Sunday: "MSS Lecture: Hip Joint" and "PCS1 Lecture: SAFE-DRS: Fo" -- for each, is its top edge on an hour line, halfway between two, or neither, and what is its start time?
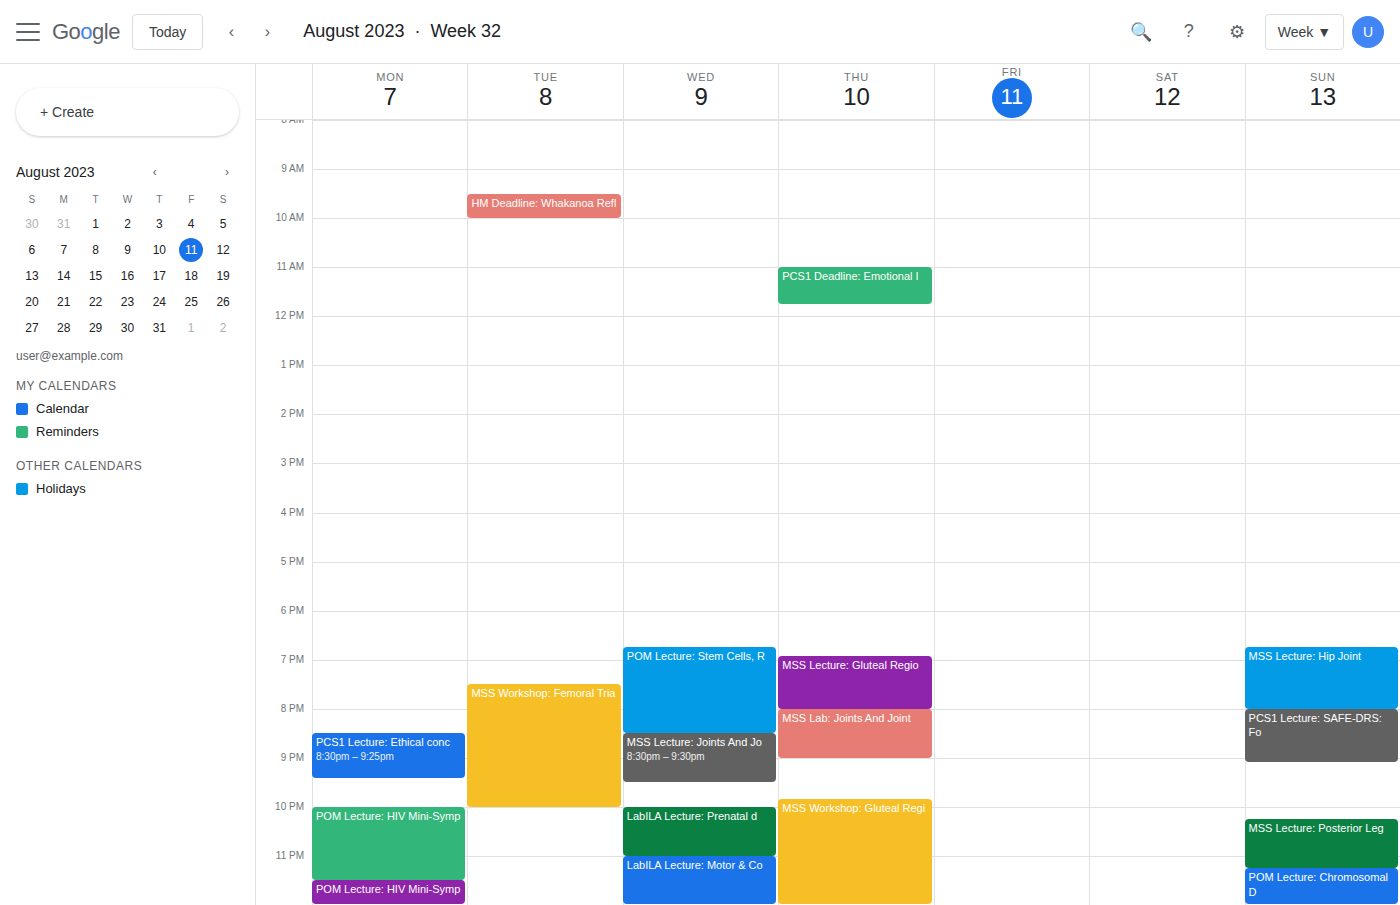
"MSS Lecture: Hip Joint": 6:45 PM, neither: three quarters of the way from the 6 PM line to the 7 PM line. "PCS1 Lecture: SAFE-DRS: Fo": 8:00 PM, exactly on the 8 PM line.